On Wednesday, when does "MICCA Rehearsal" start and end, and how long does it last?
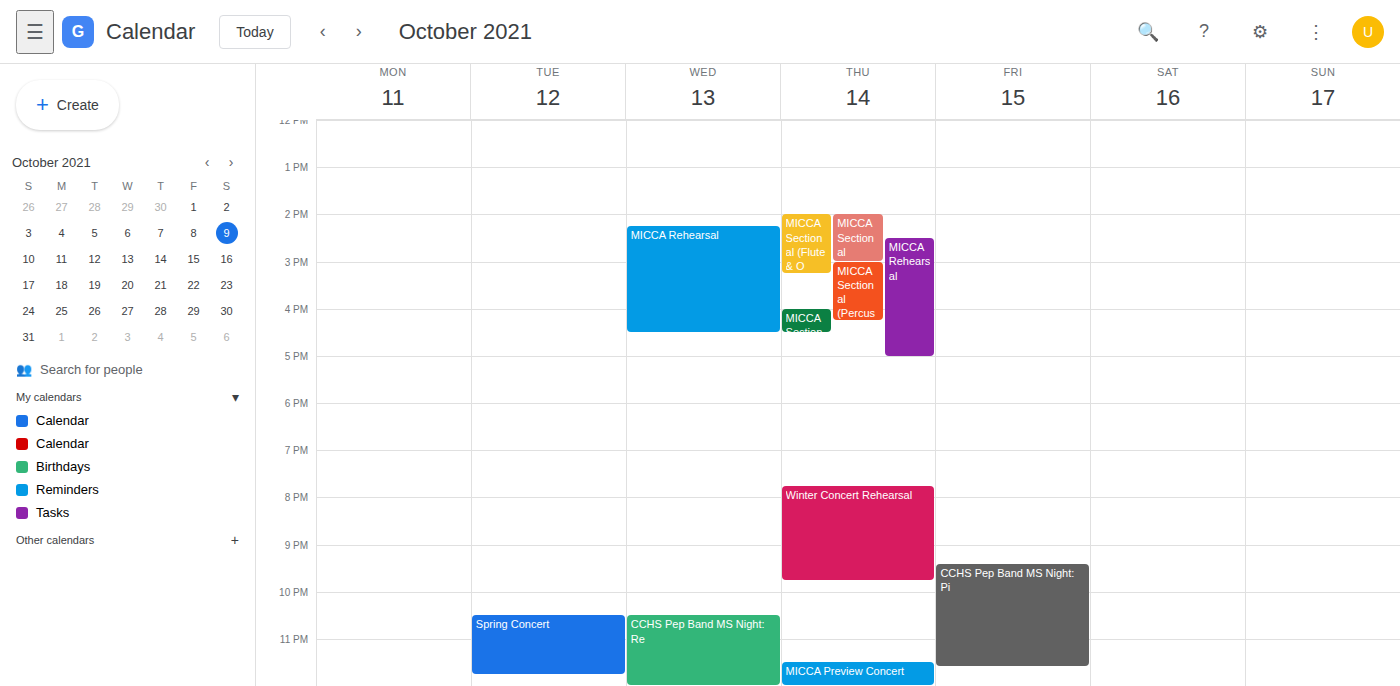
2:15 PM to 4:30 PM, 2 hours 15 minutes